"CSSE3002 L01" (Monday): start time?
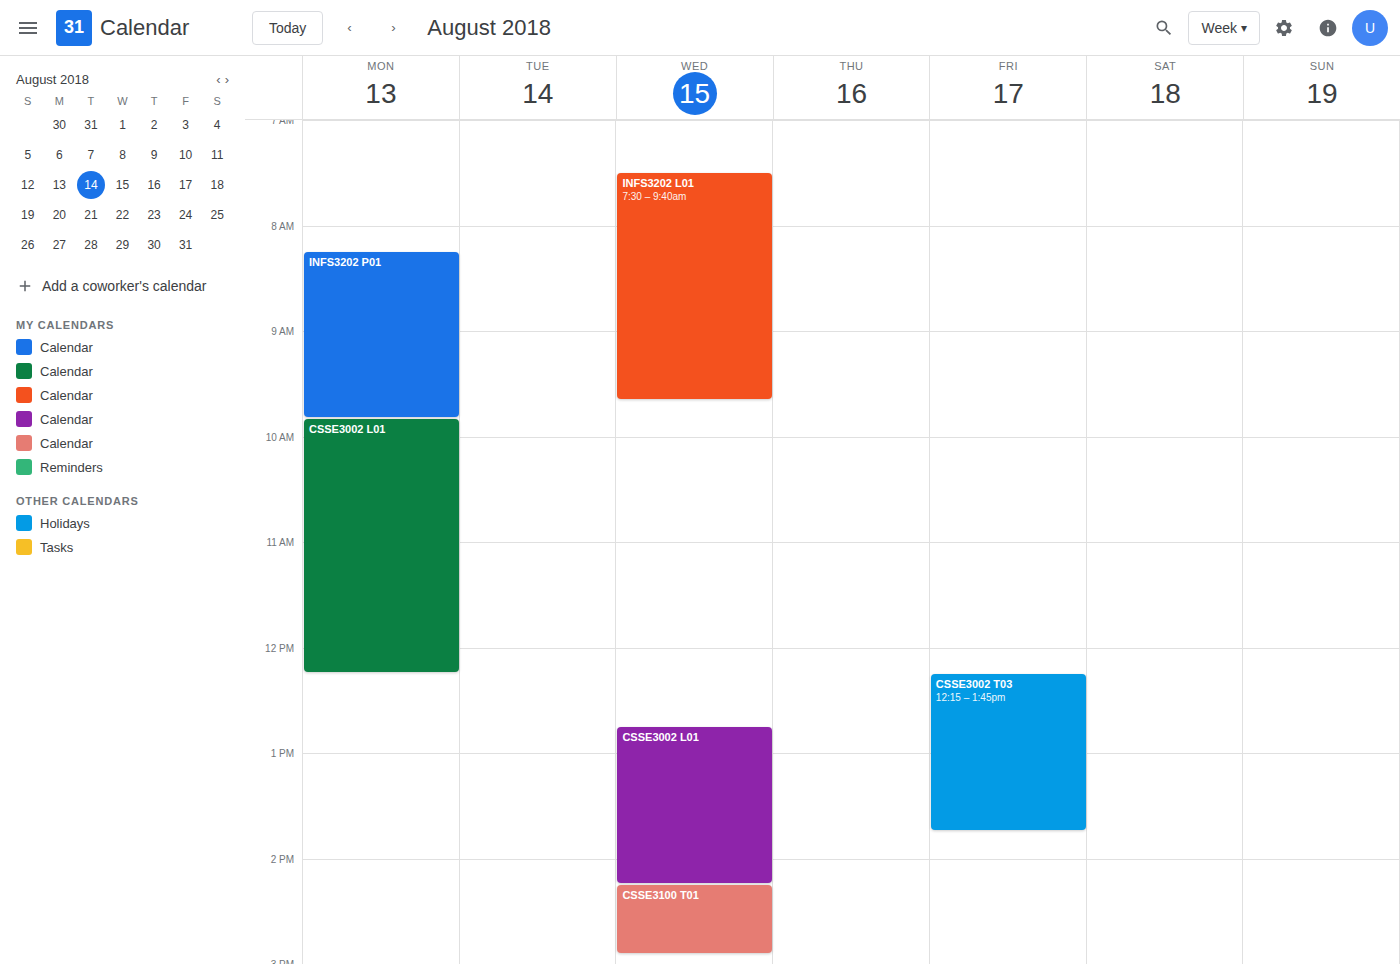
9:50 AM